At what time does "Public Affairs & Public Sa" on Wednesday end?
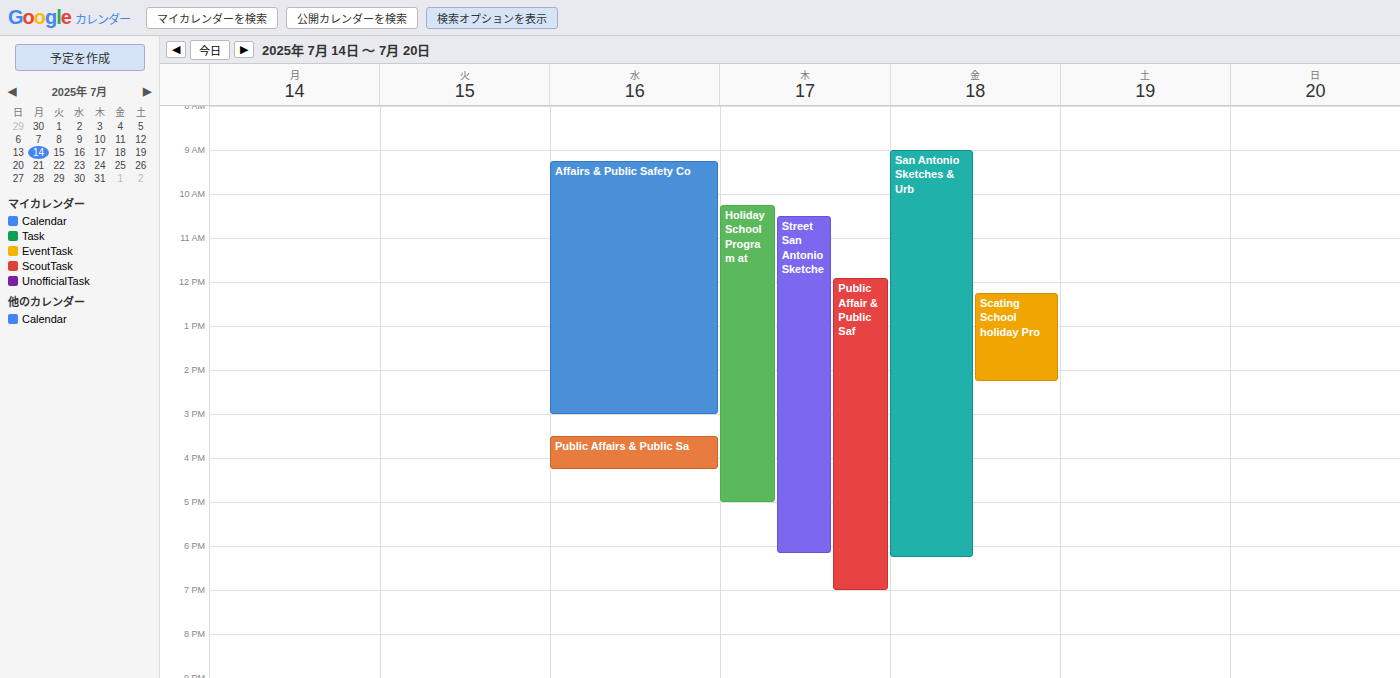
4:15 PM